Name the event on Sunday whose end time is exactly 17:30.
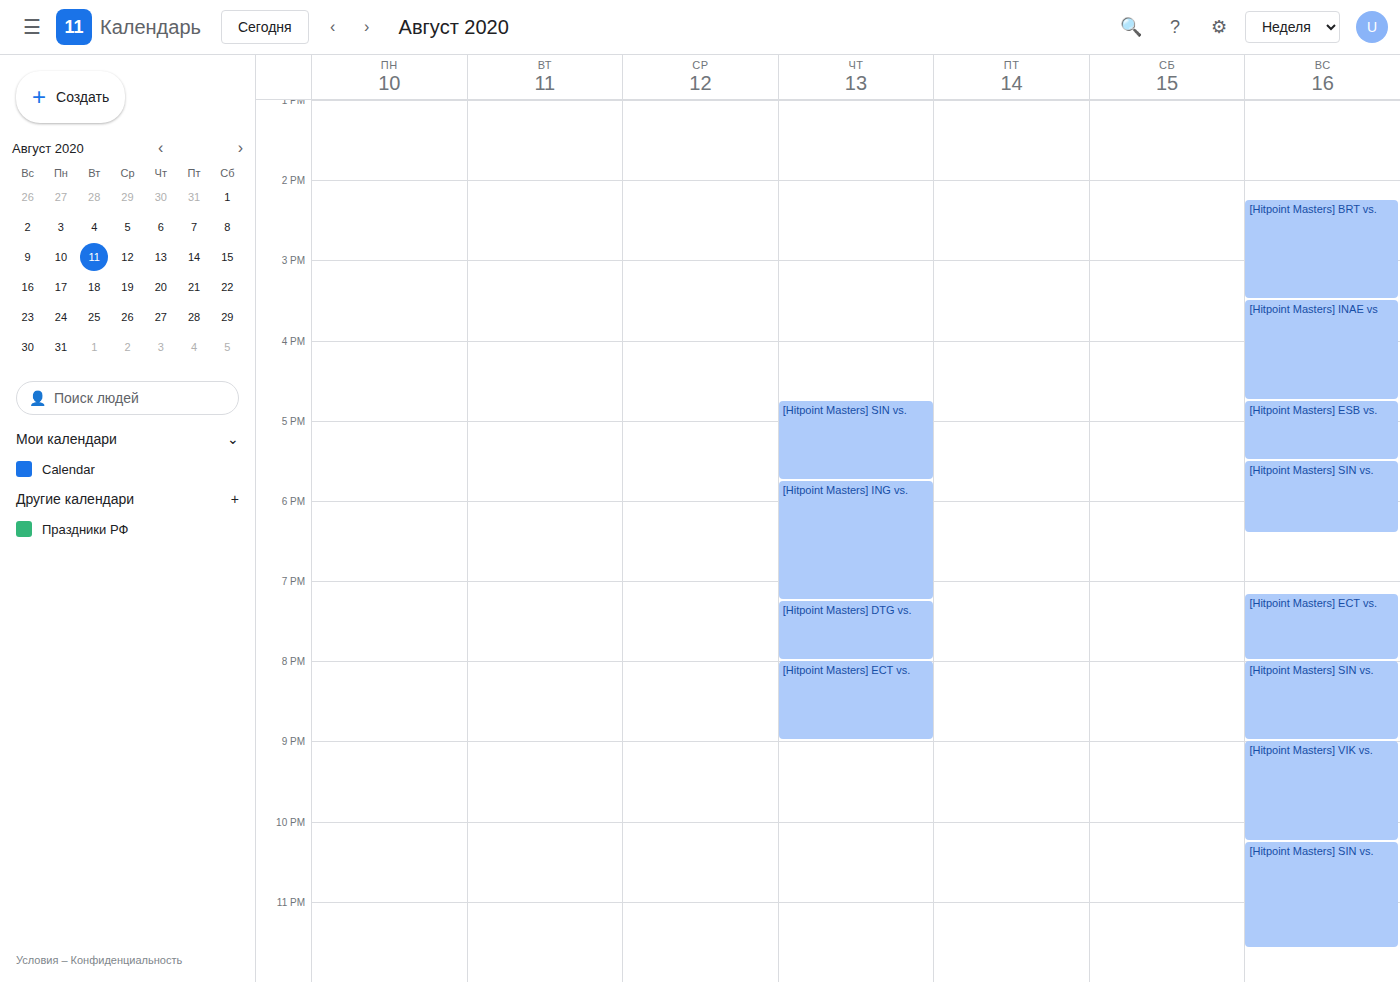
"[Hitpoint Masters] ESB vs."